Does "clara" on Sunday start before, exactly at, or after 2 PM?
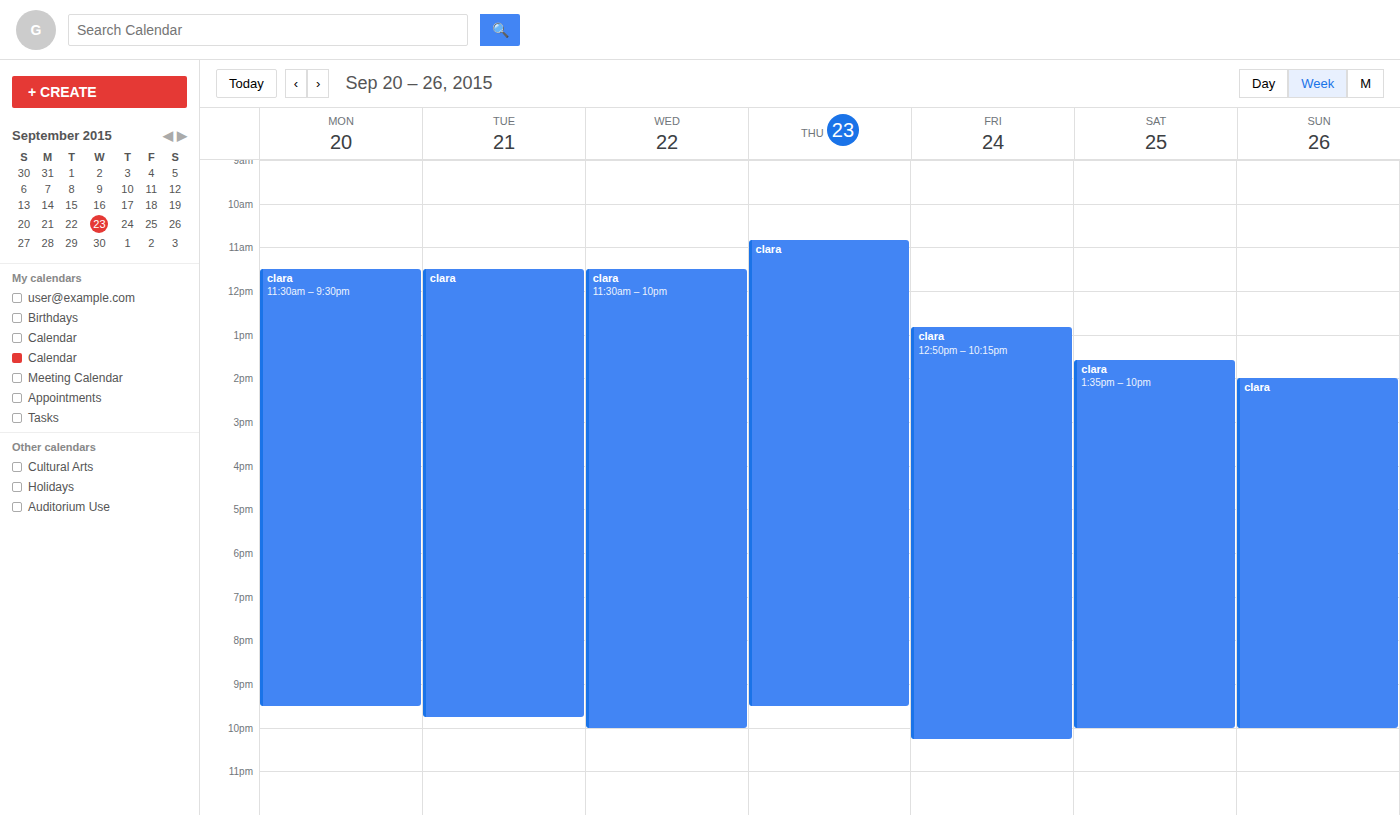
2:00 PM -- exactly at 2 PM, on the 2 PM line.